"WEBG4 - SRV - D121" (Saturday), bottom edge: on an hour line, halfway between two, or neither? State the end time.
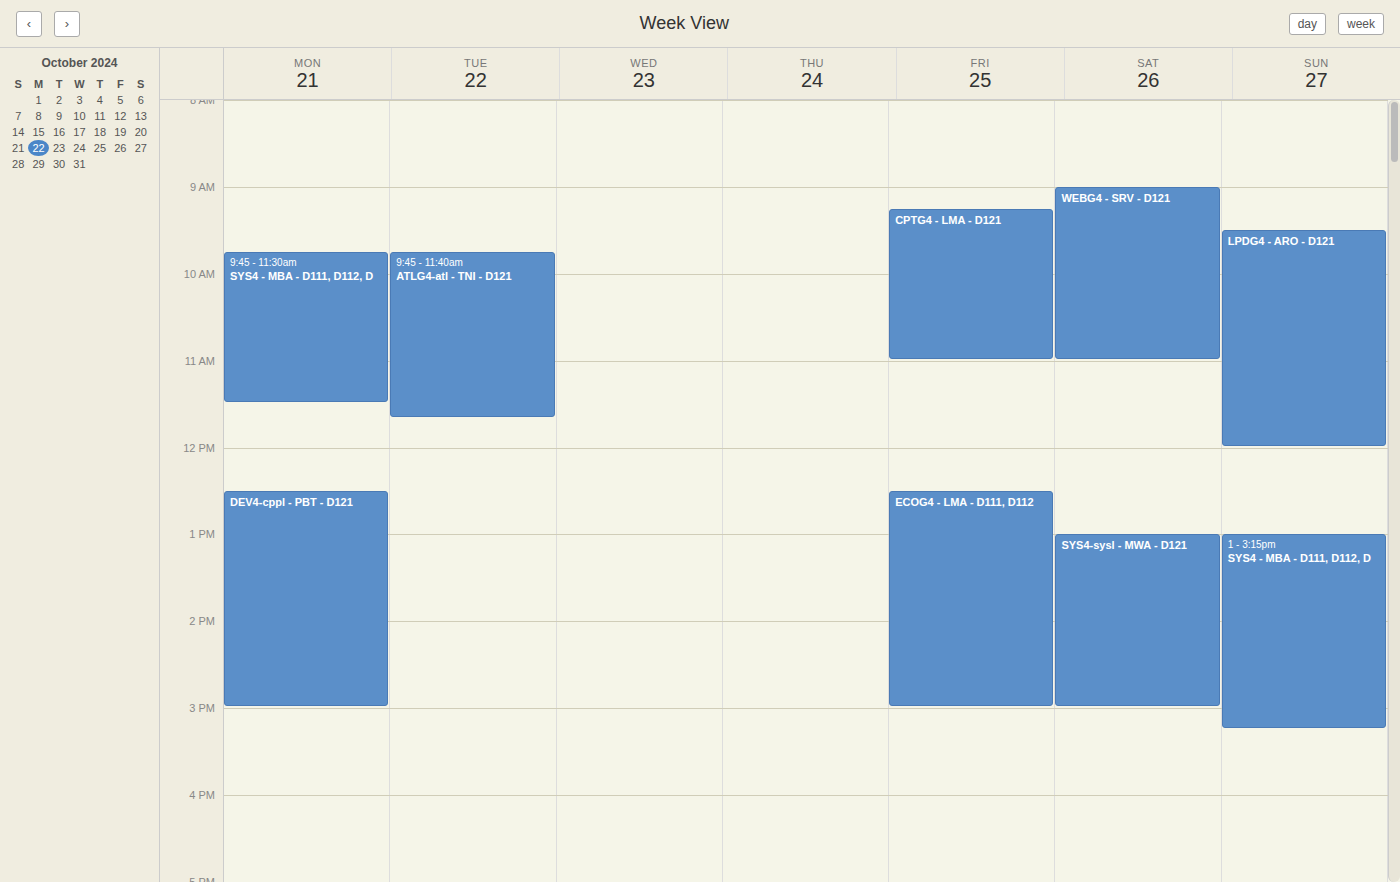
11:00 AM -- exactly on the 11 AM line.